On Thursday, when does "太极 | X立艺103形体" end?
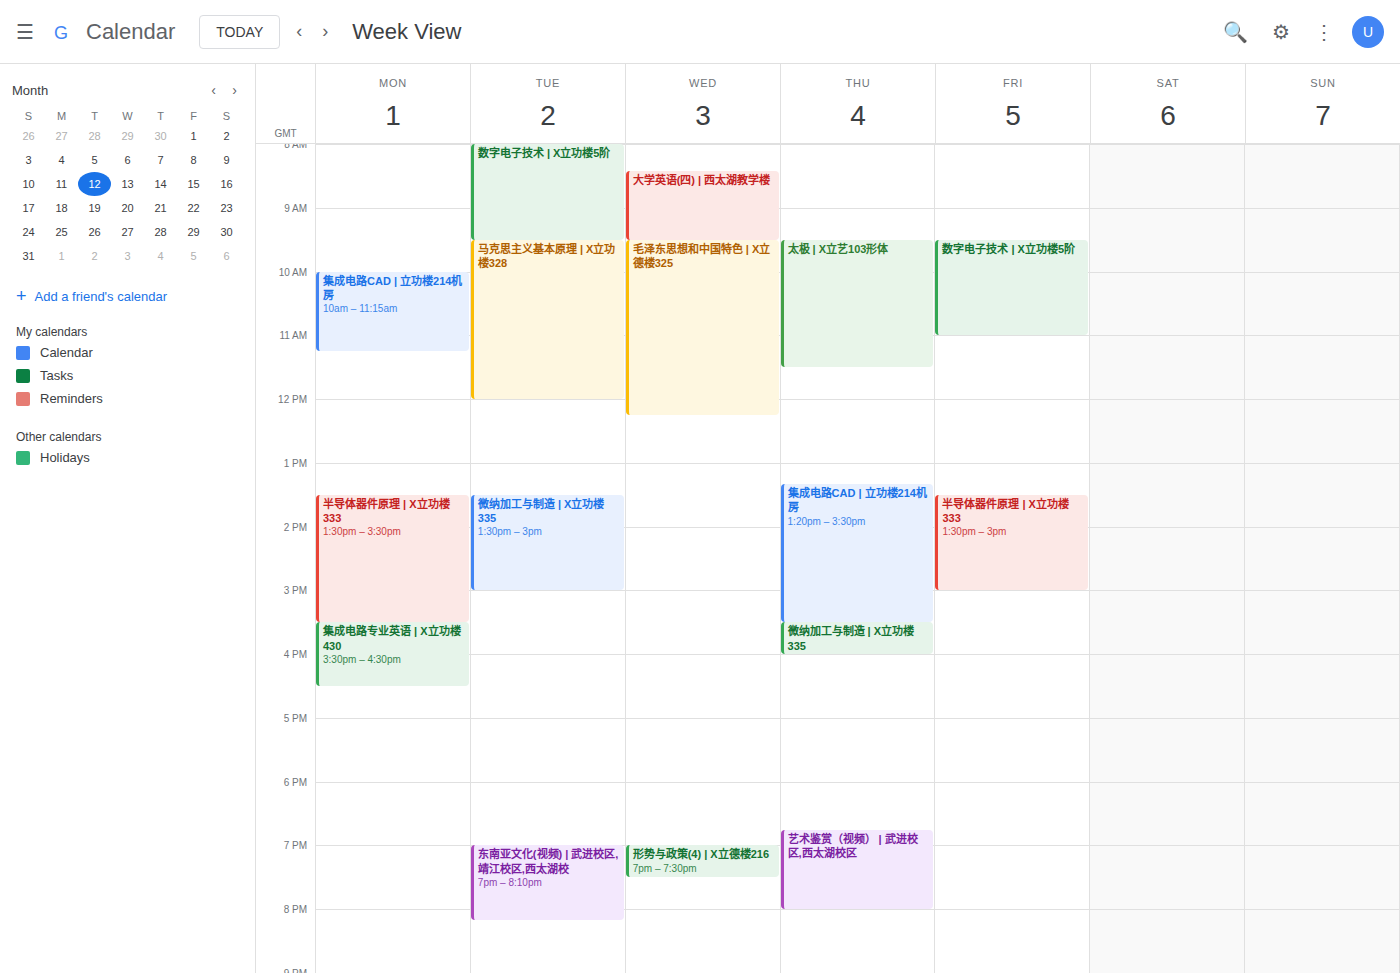
11:30 AM